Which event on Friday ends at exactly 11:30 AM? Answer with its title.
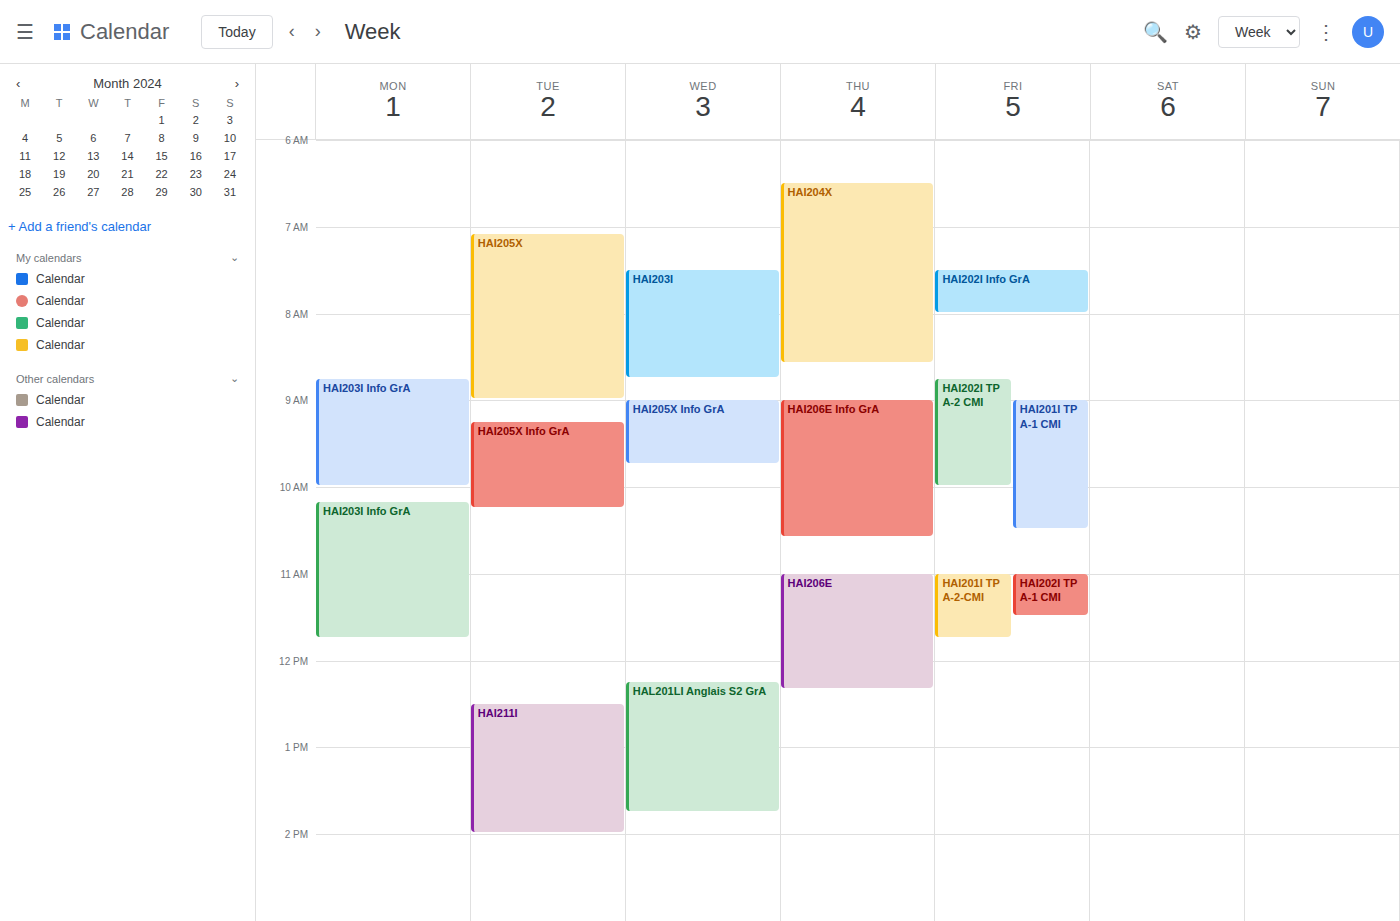
"HAI202I TP A-1 CMI"